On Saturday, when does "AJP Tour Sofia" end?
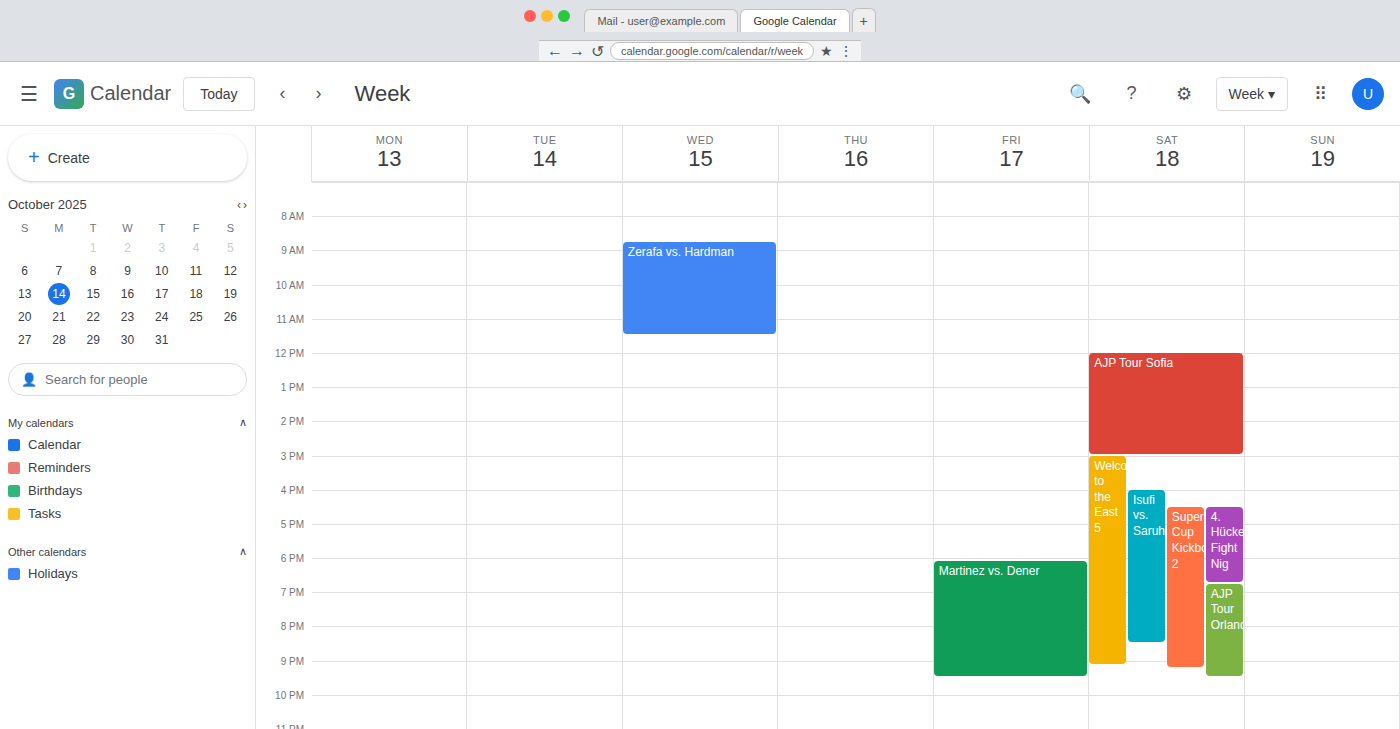
3:00 PM